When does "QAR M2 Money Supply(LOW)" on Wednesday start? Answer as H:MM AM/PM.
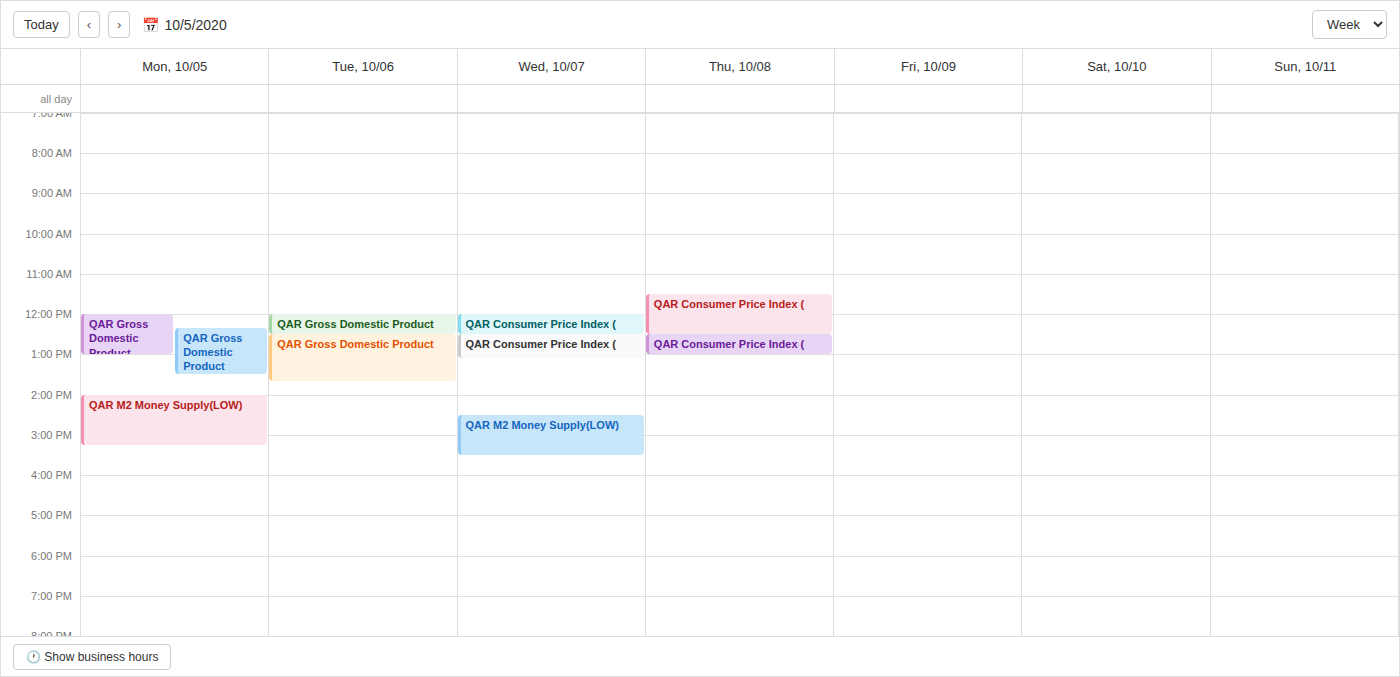
2:30 PM